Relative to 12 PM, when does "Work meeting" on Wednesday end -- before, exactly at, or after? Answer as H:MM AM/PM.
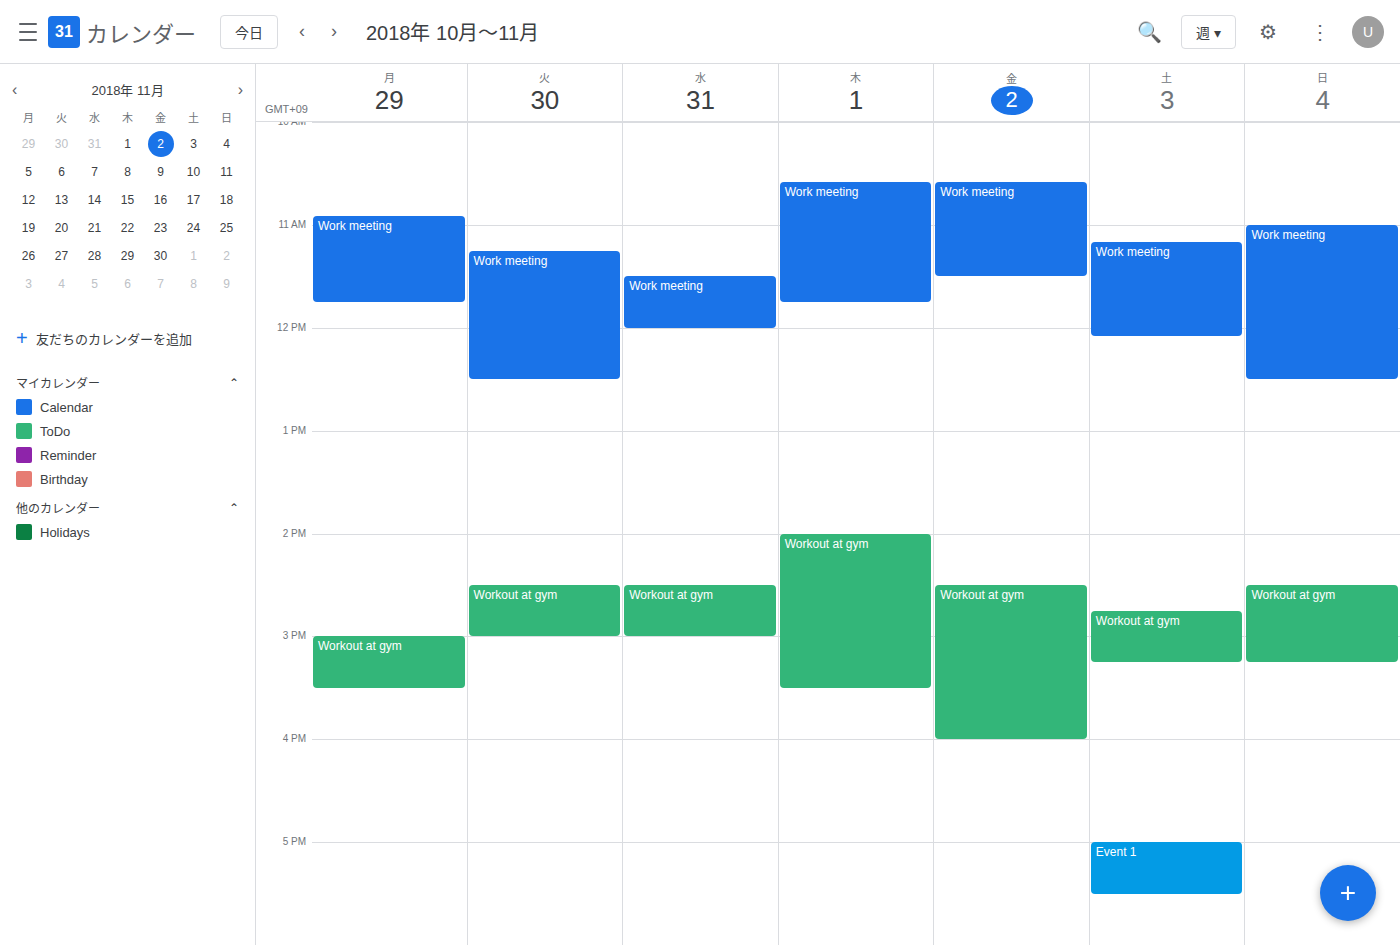
12:00 PM -- exactly at 12 PM, on the 12 PM line.